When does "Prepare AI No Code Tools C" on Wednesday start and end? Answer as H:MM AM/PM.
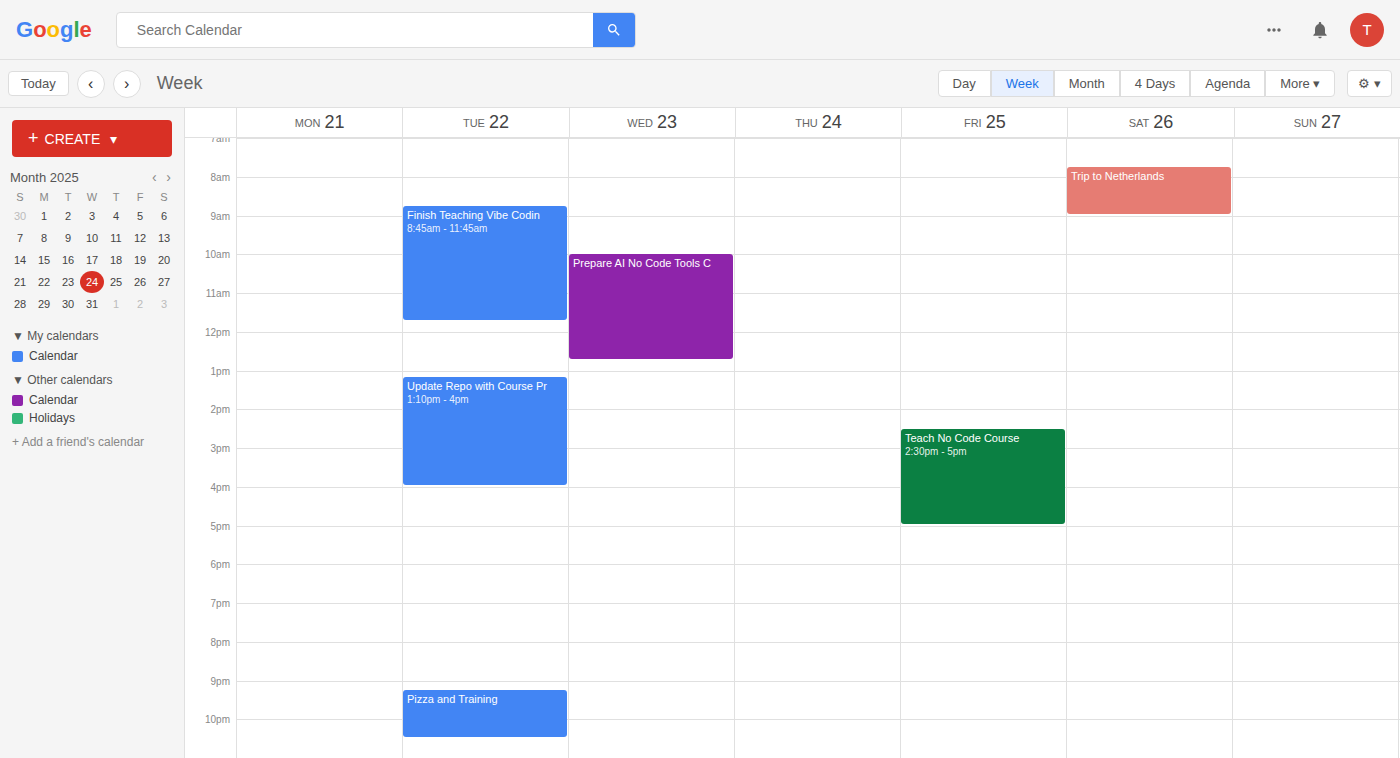
10:00 AM to 12:45 PM